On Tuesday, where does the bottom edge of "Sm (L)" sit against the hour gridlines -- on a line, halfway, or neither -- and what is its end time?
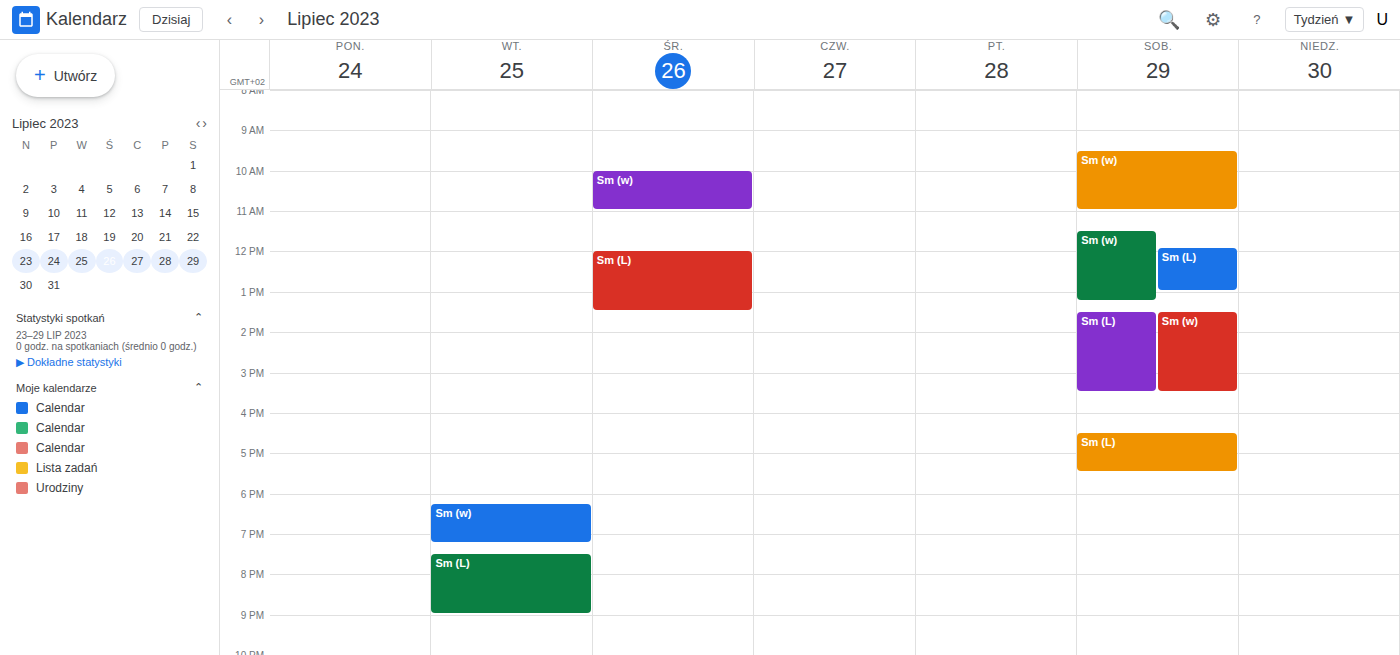
9:00 PM -- exactly on the 9 PM line.